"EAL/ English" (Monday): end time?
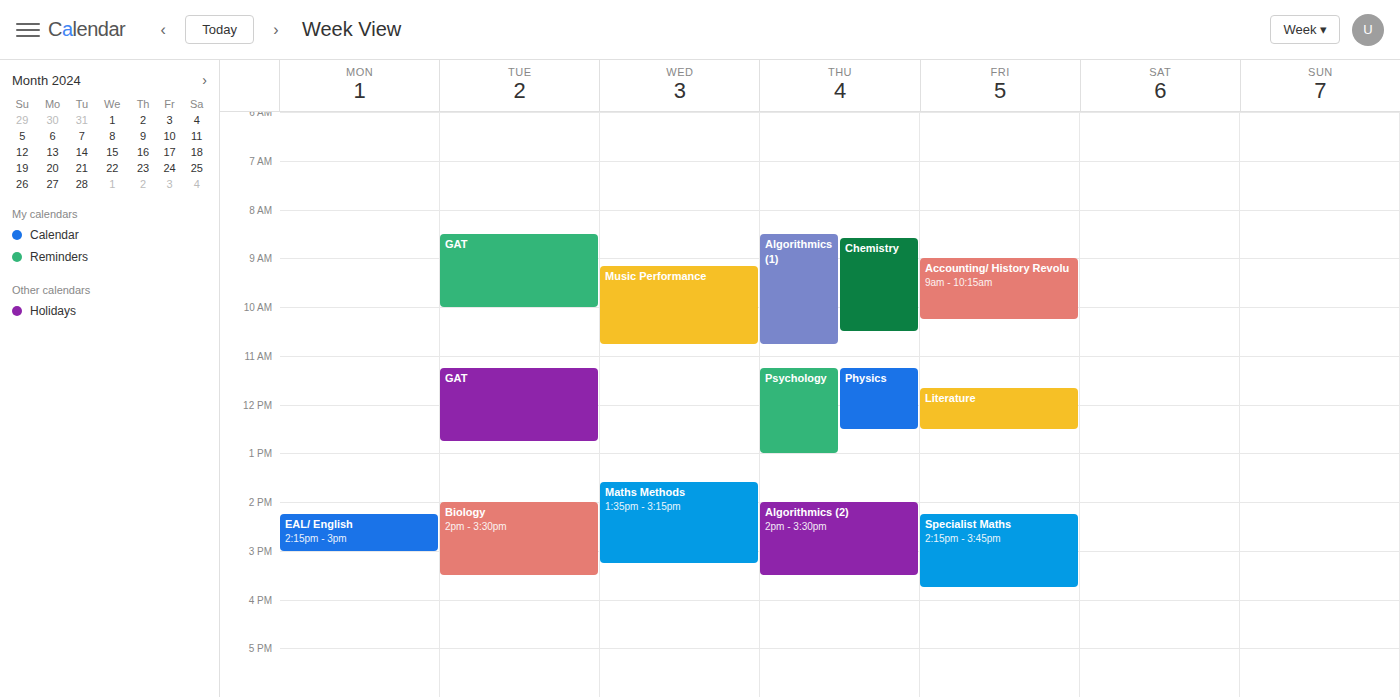
3:00 PM